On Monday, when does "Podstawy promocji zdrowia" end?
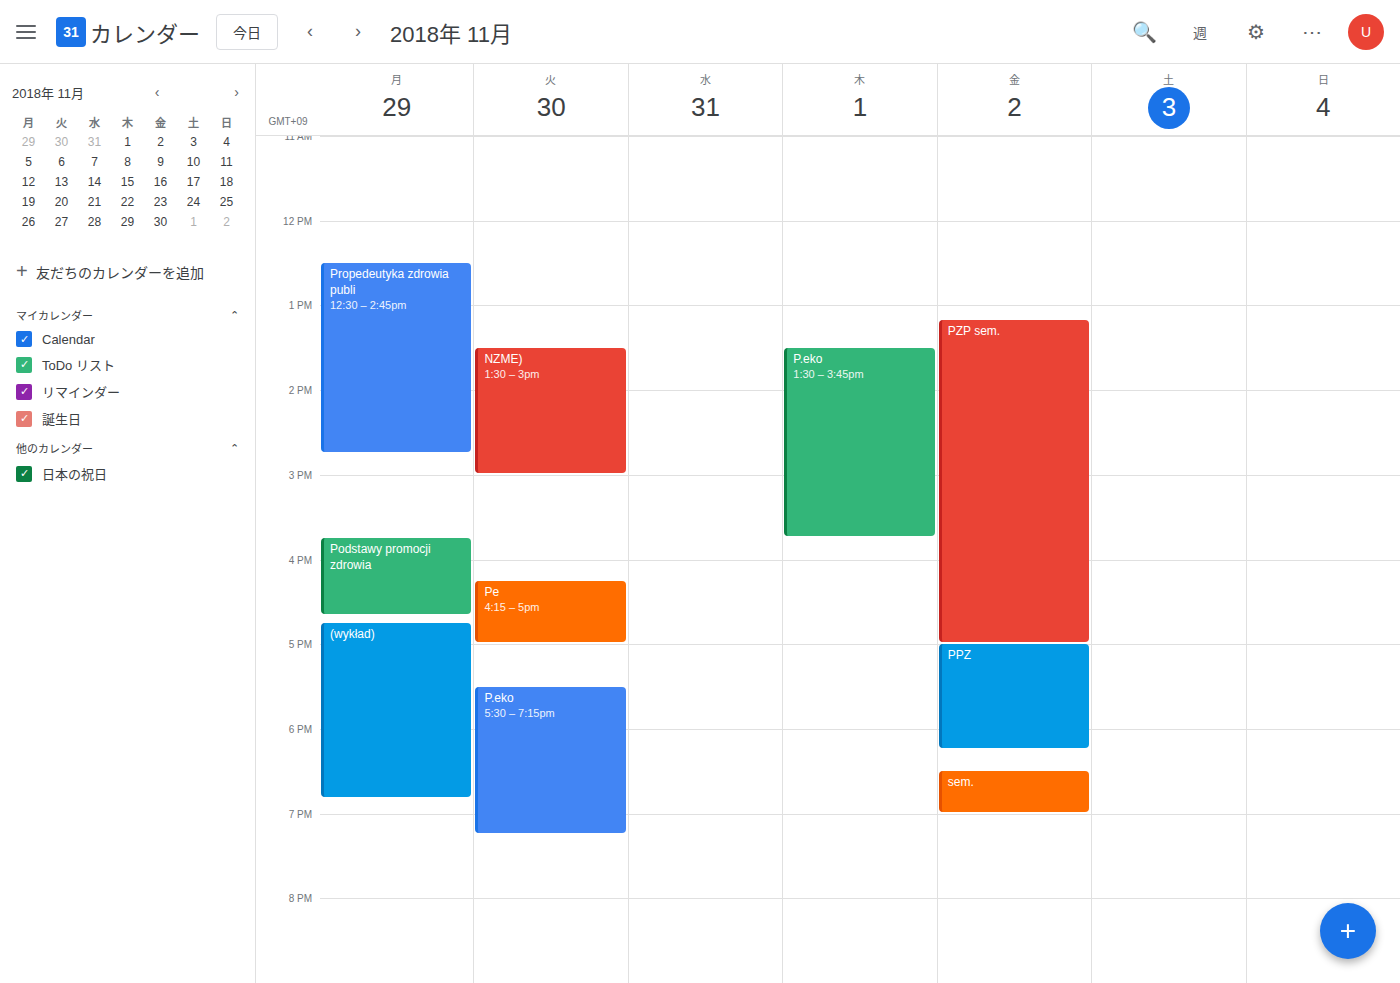
4:40 PM